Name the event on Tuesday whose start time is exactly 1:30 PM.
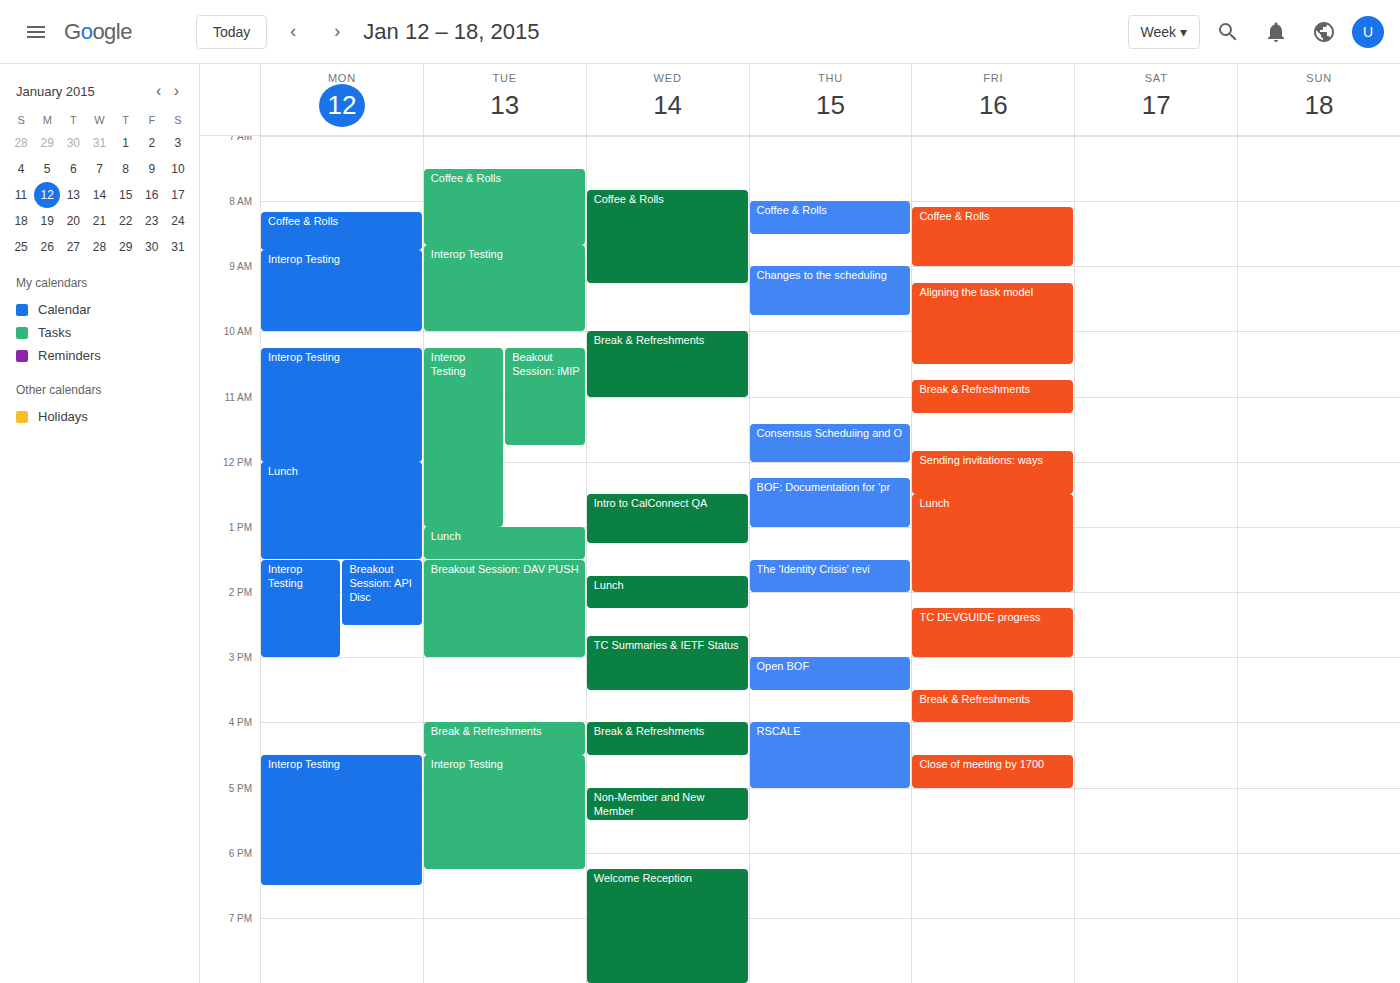
"Breakout Session: DAV PUSH"